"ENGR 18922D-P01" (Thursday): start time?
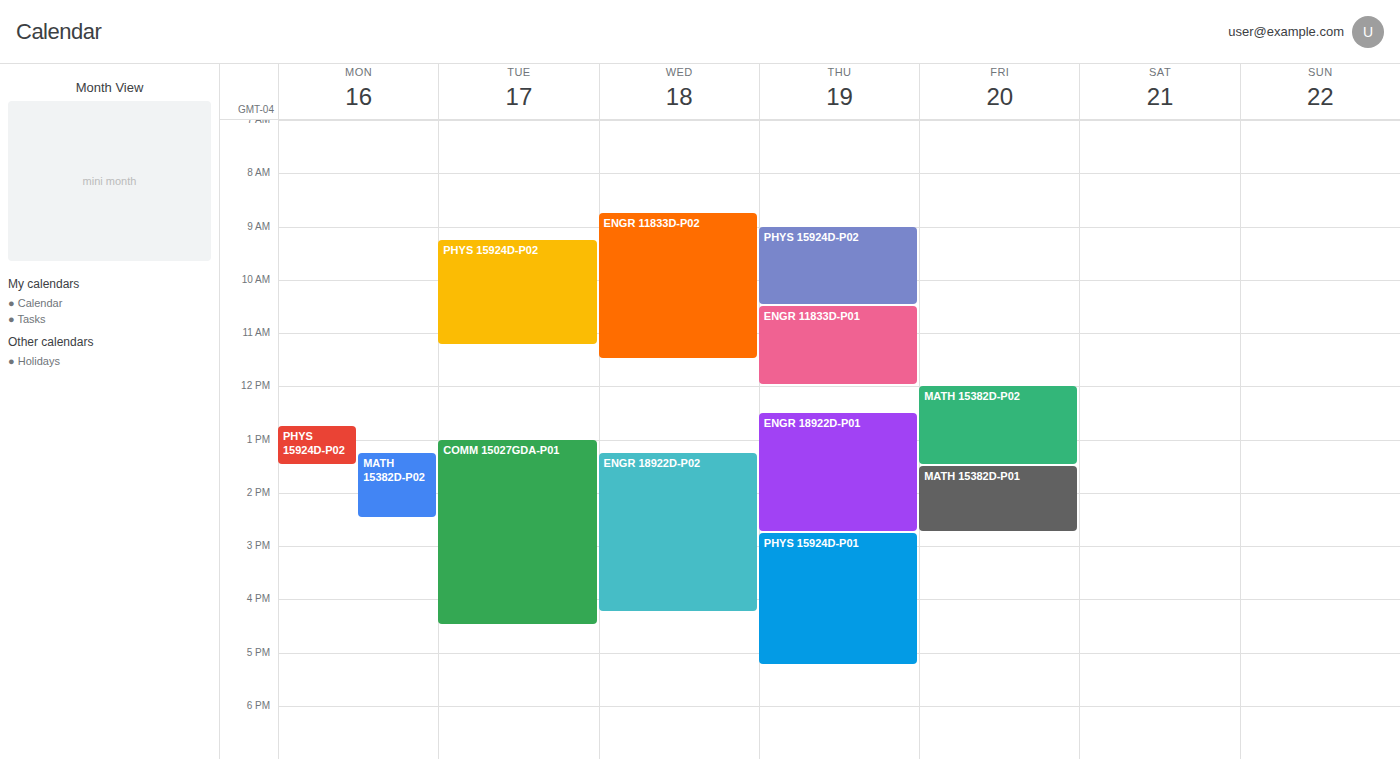
12:30 PM